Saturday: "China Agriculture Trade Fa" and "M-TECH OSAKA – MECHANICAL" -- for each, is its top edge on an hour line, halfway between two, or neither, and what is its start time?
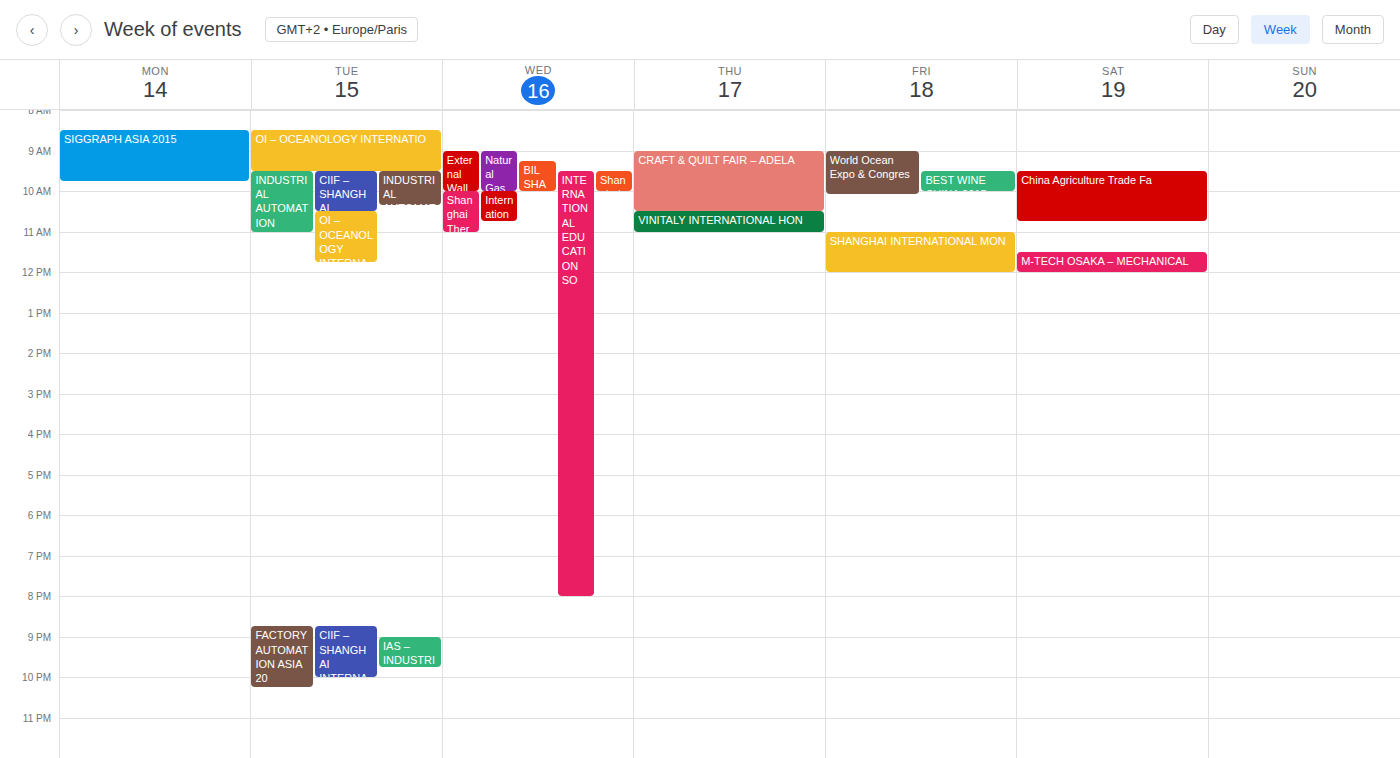
"China Agriculture Trade Fa": 09:30, halfway between the 09:00 and 10:00 lines. "M-TECH OSAKA – MECHANICAL": 11:30, halfway between the 11:00 and 12:00 lines.